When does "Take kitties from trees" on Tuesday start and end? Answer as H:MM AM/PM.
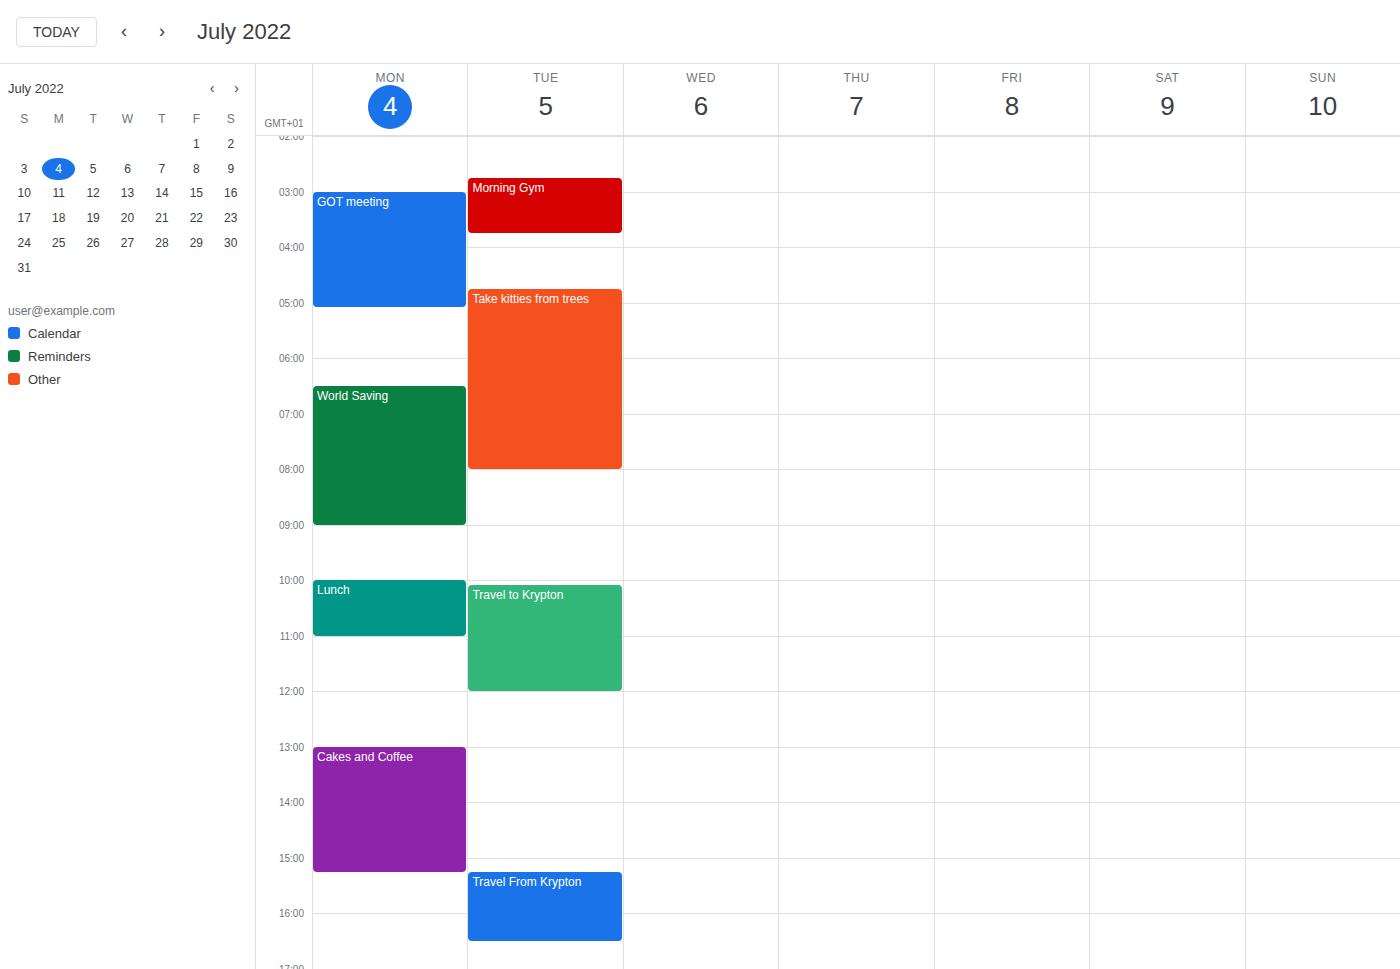
4:45 AM to 8:00 AM